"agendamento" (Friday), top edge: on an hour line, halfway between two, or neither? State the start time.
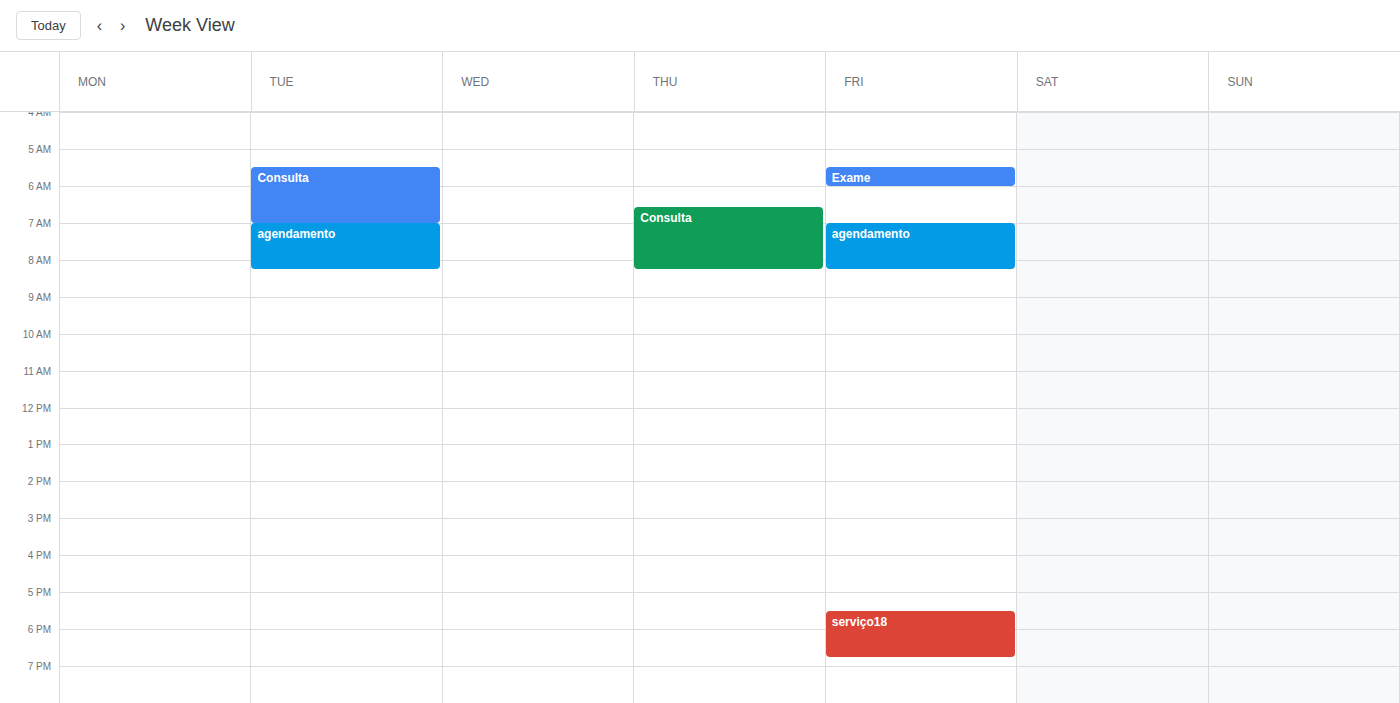
7:00 AM -- exactly on the 7 AM line.